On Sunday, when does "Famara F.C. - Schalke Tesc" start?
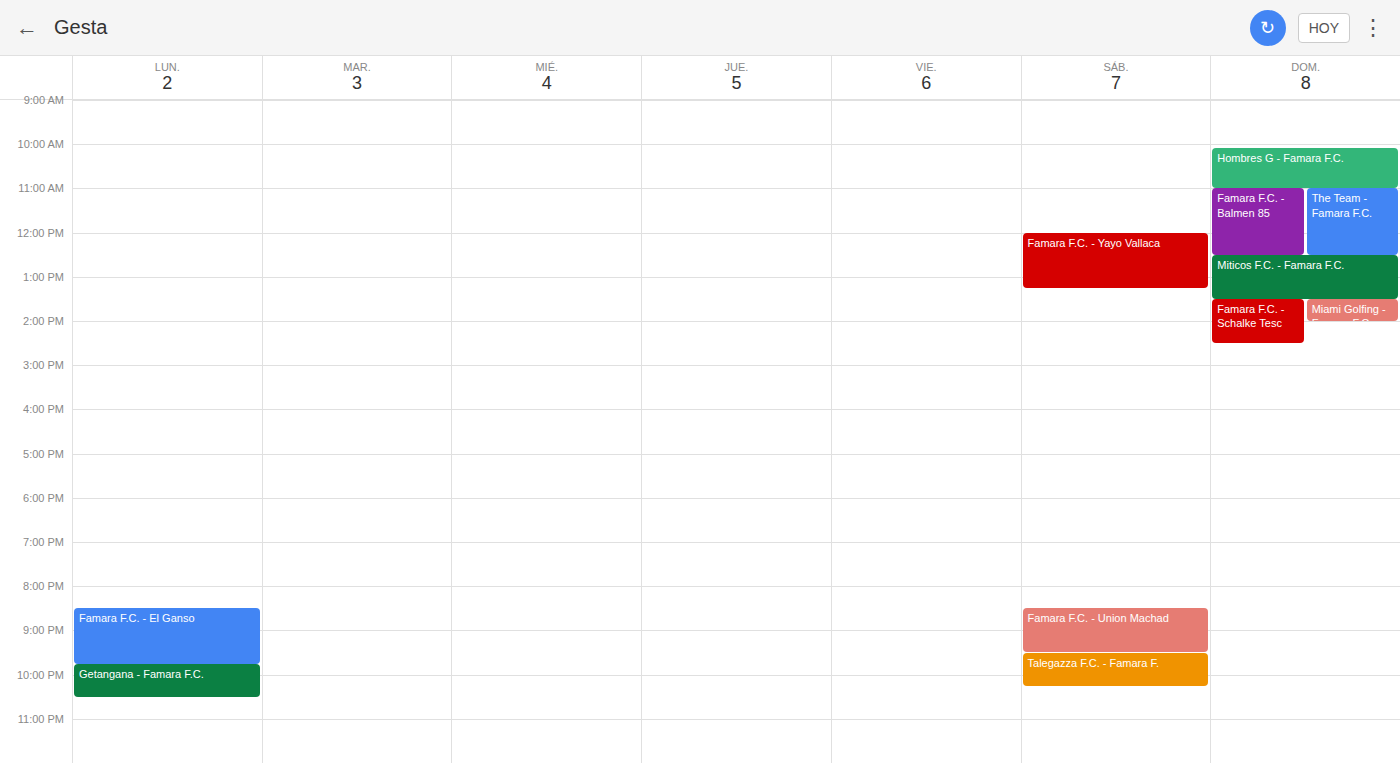
1:30 PM